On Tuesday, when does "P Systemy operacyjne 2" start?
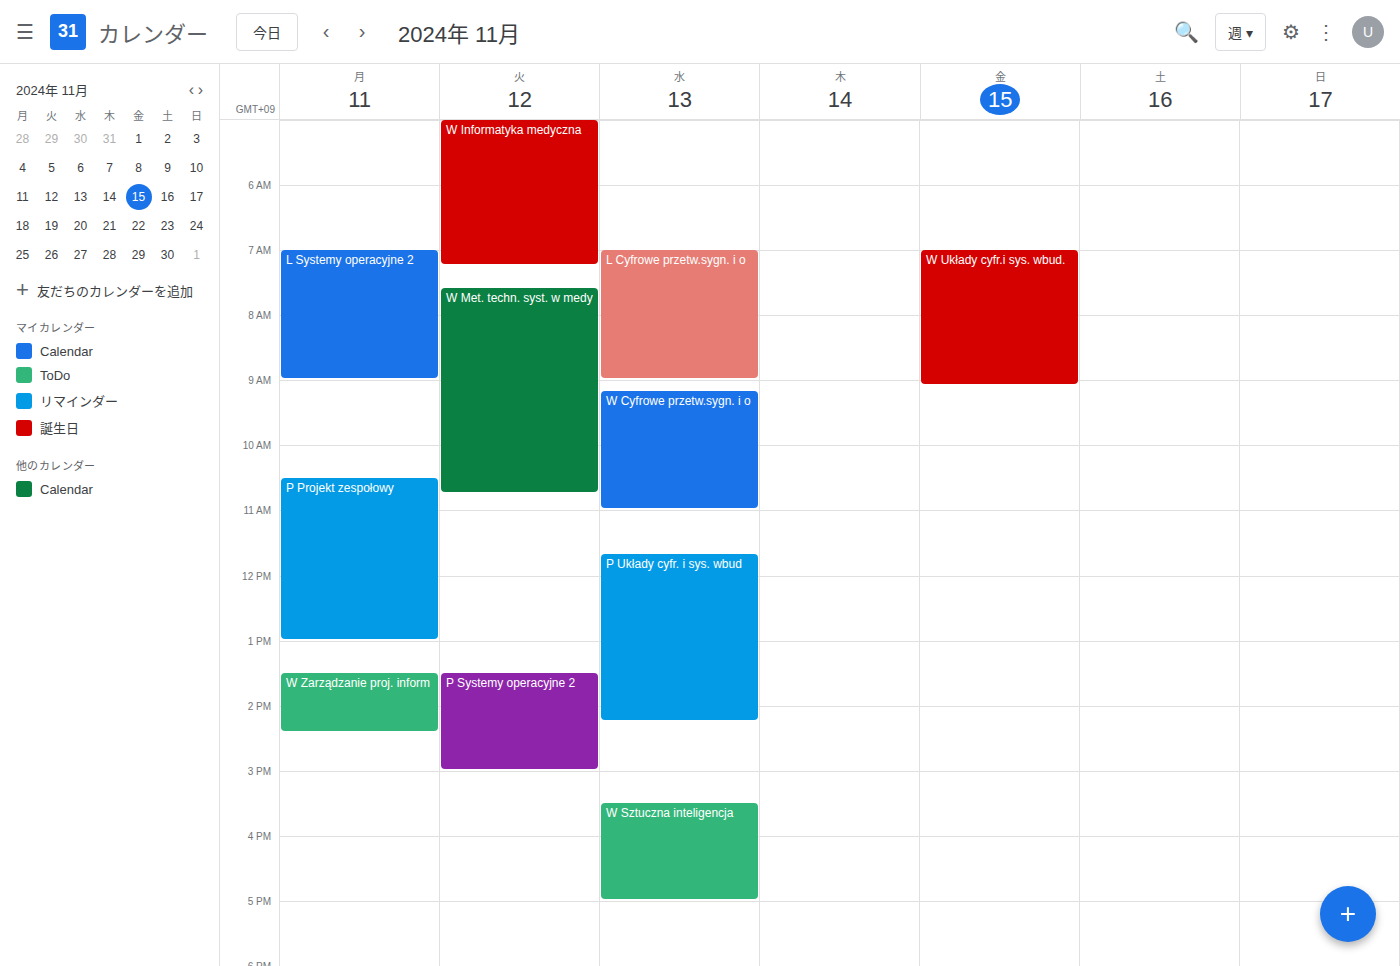
13:30